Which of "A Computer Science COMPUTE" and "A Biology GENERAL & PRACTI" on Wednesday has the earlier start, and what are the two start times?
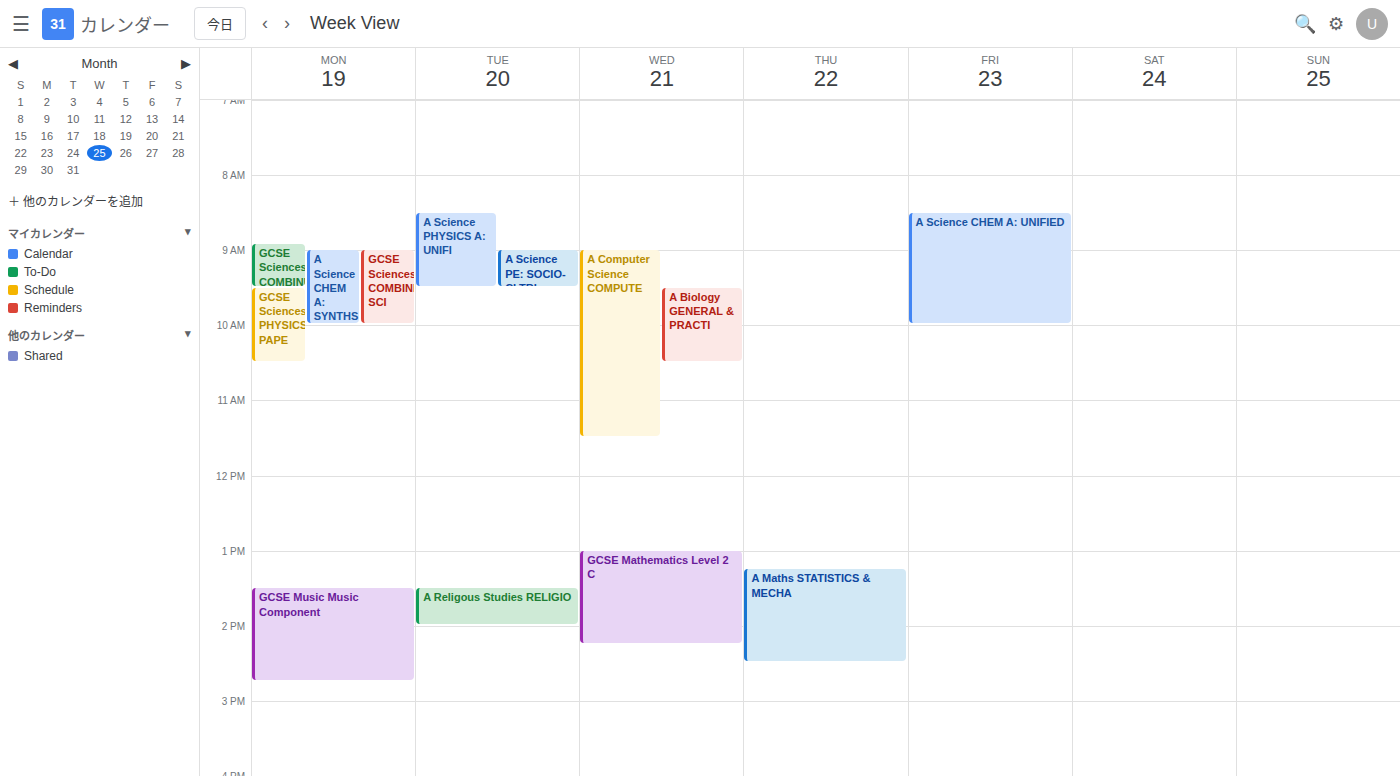
"A Computer Science COMPUTE" 9:00 AM; "A Biology GENERAL & PRACTI" 9:30 AM.